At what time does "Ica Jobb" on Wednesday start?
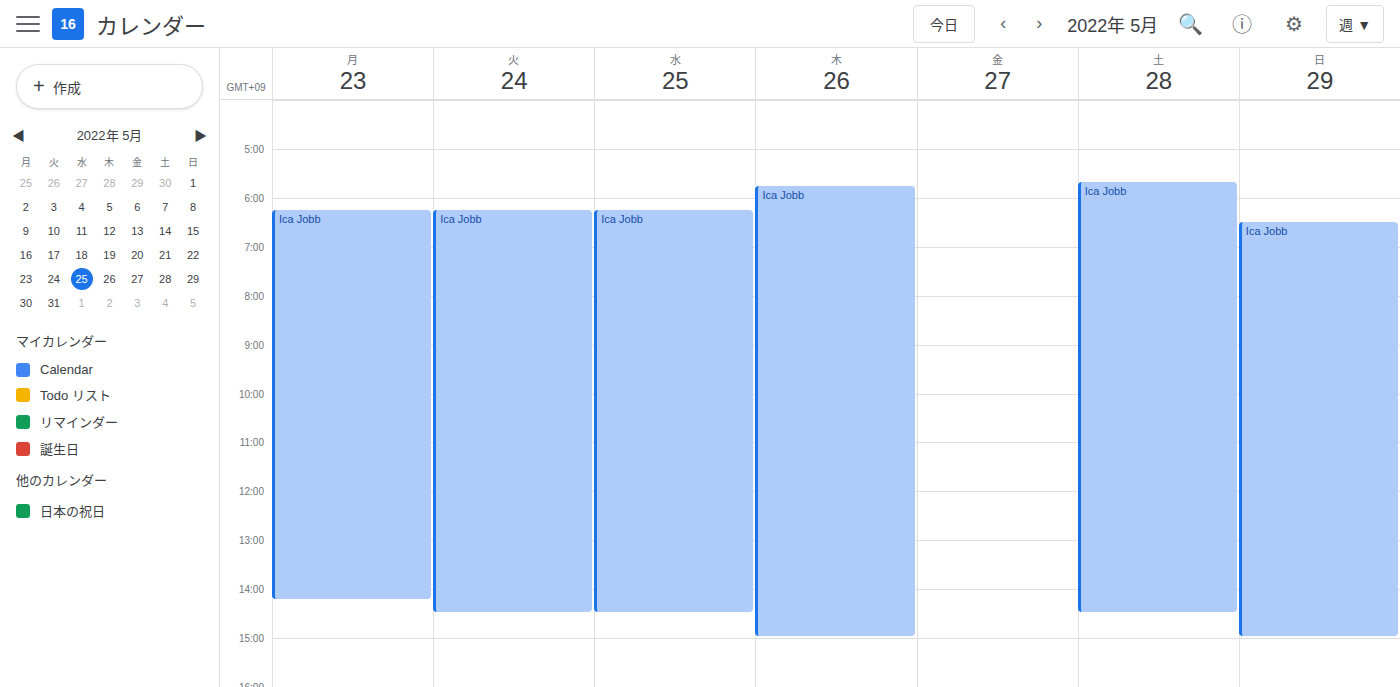
6:15 AM